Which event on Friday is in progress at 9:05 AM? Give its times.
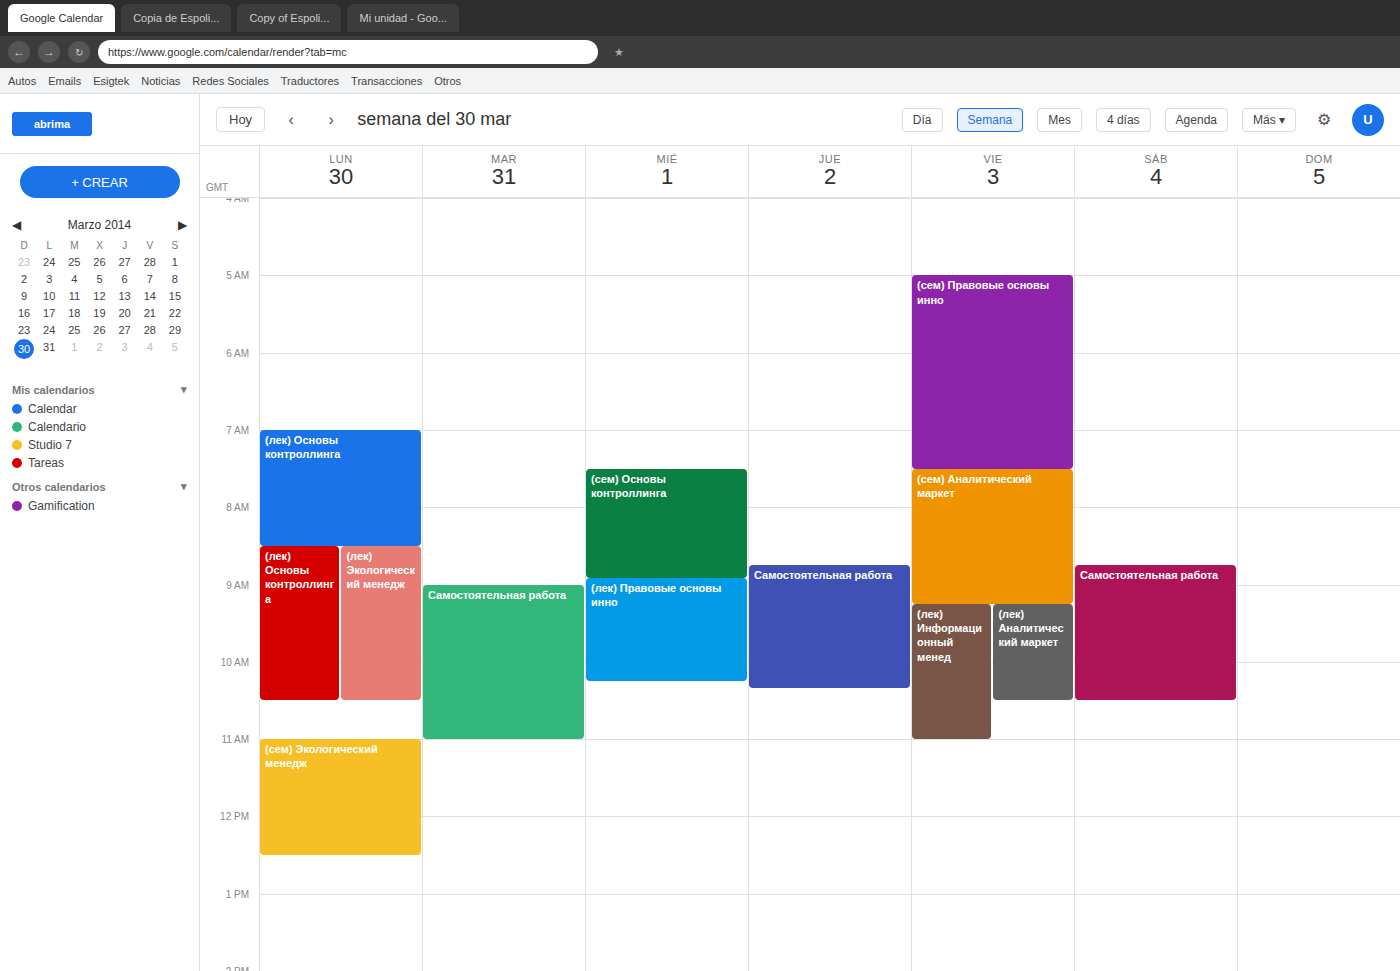
"(сем) Аналитический маркет", 7:30 AM to 9:15 AM